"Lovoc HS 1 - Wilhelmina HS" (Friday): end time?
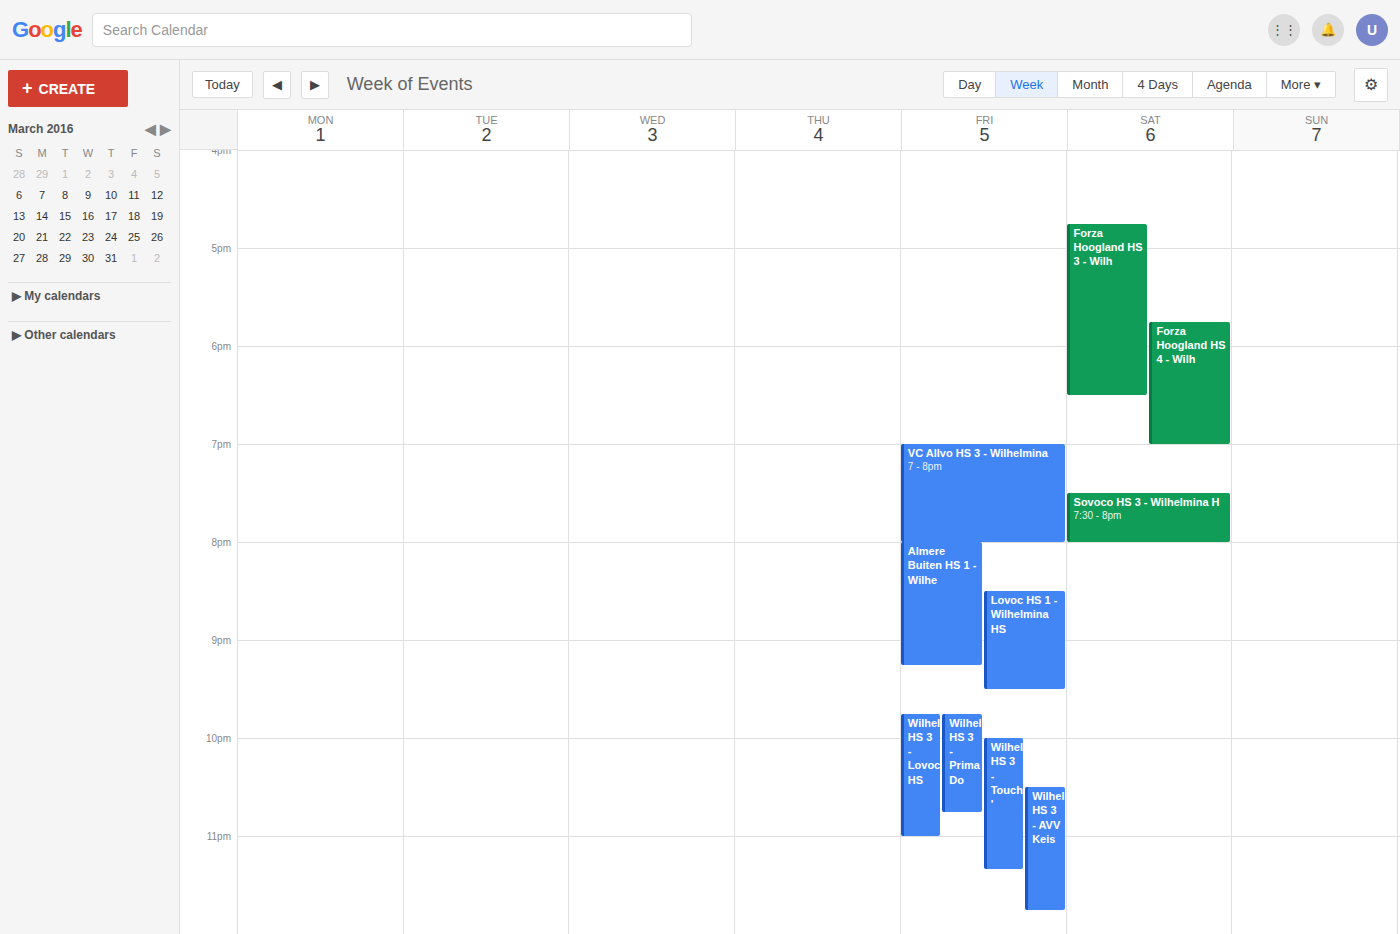
21:30